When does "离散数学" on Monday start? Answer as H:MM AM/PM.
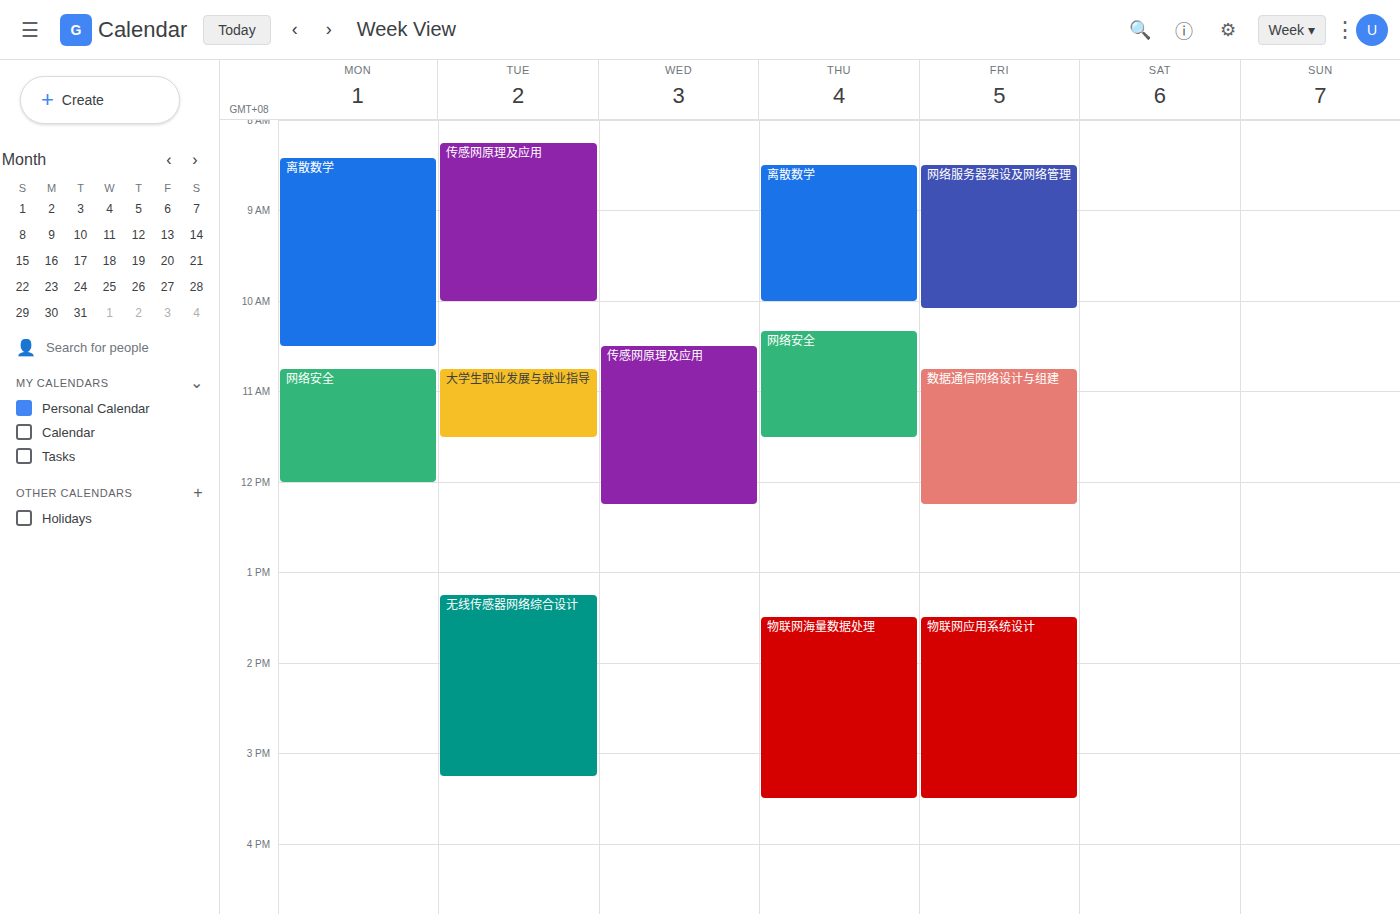
8:25 AM